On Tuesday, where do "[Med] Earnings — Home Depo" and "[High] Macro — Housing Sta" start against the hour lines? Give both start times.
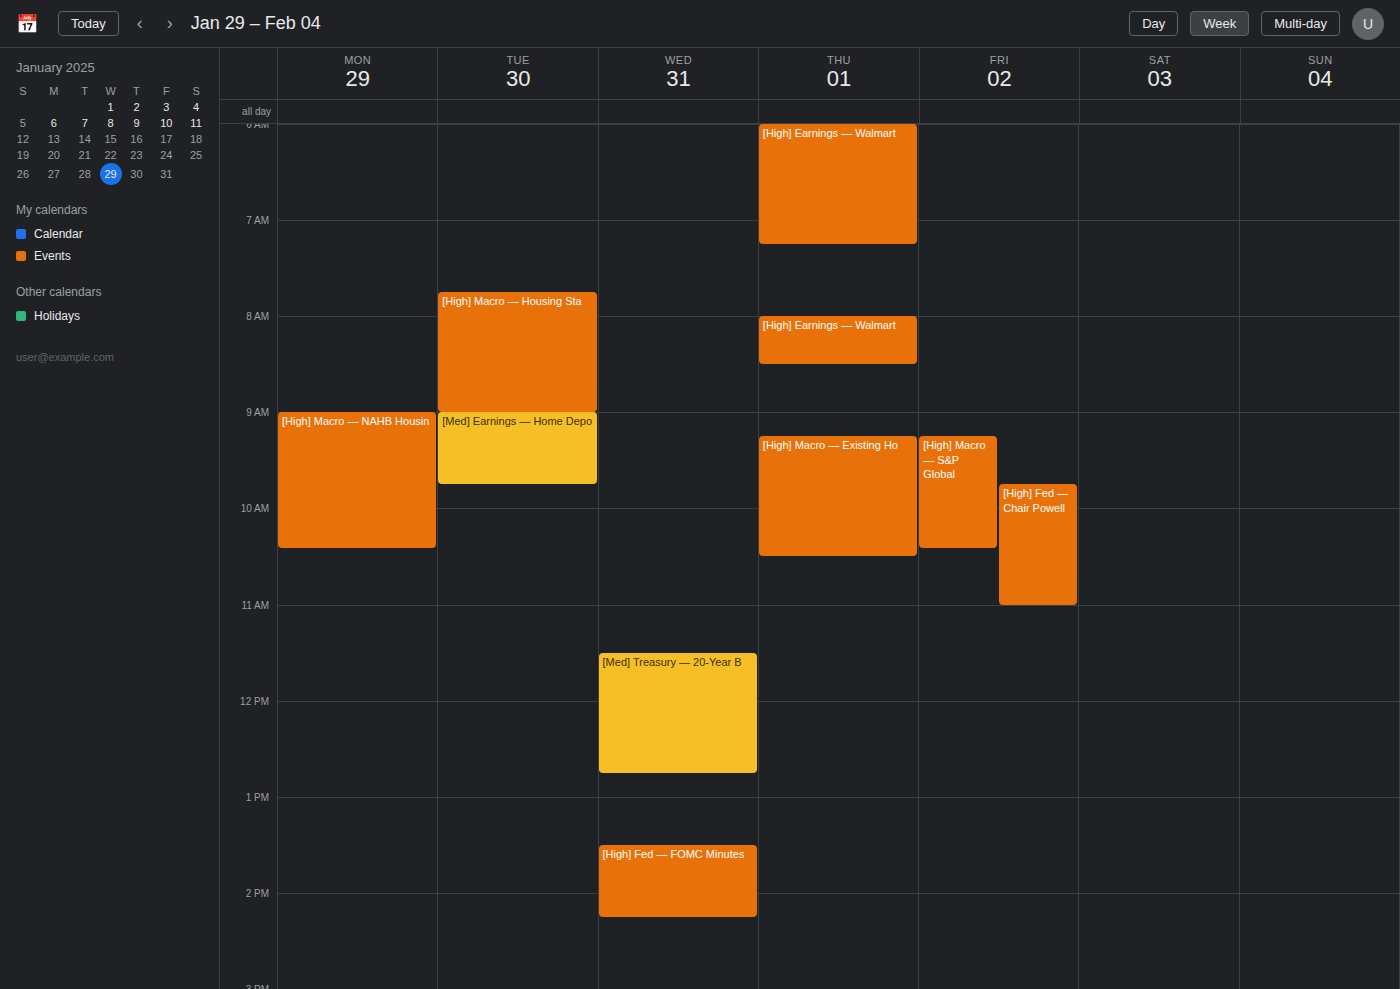
"[Med] Earnings — Home Depo": 9:00 AM, exactly on the 9 AM line. "[High] Macro — Housing Sta": 7:45 AM, neither: three quarters of the way from the 7 AM line to the 8 AM line.